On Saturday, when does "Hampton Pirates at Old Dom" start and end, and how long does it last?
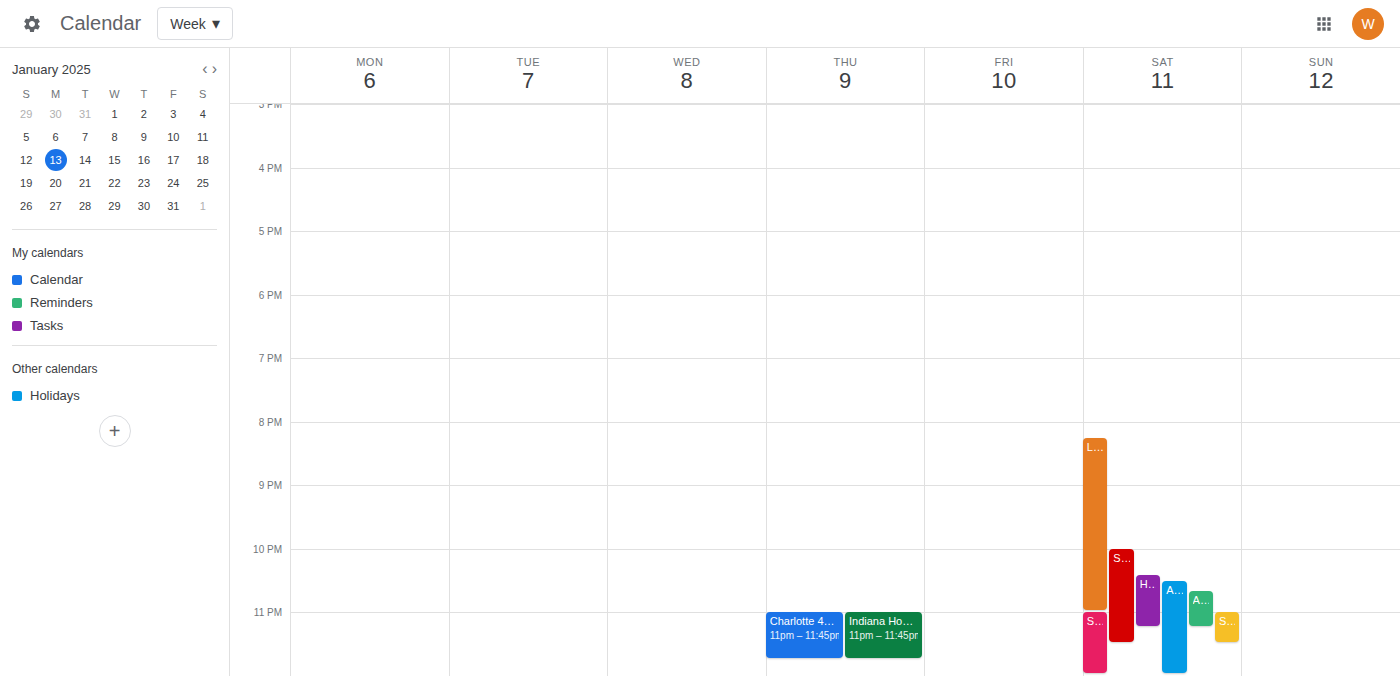
10:25 PM to 11:15 PM, 50 minutes